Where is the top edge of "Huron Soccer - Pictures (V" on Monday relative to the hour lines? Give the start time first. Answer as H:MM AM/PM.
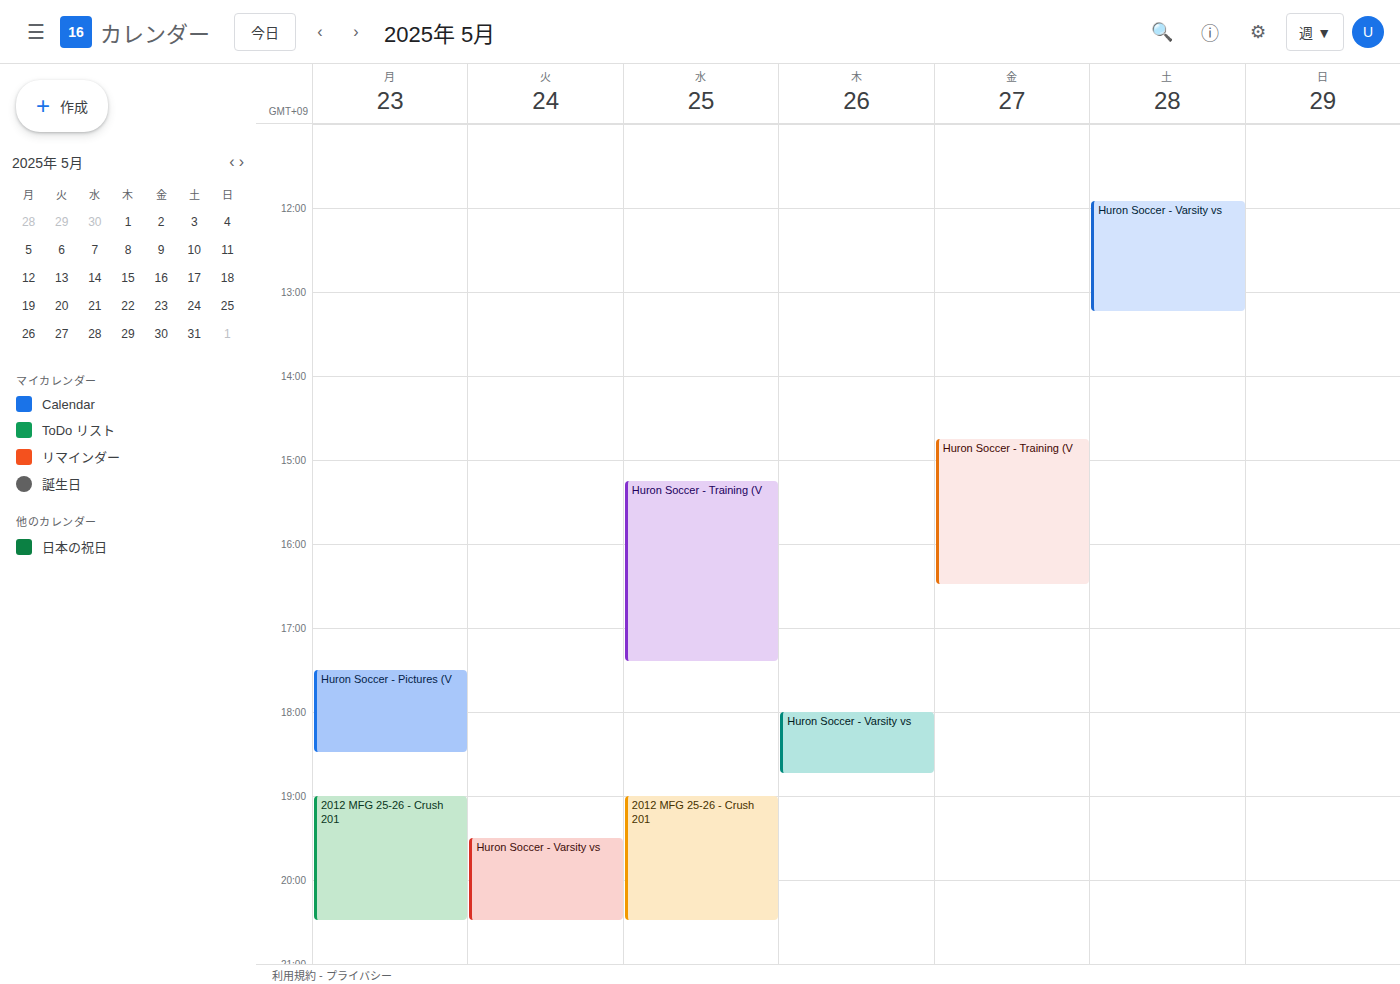
5:30 PM -- halfway between the 5 PM and 6 PM lines.